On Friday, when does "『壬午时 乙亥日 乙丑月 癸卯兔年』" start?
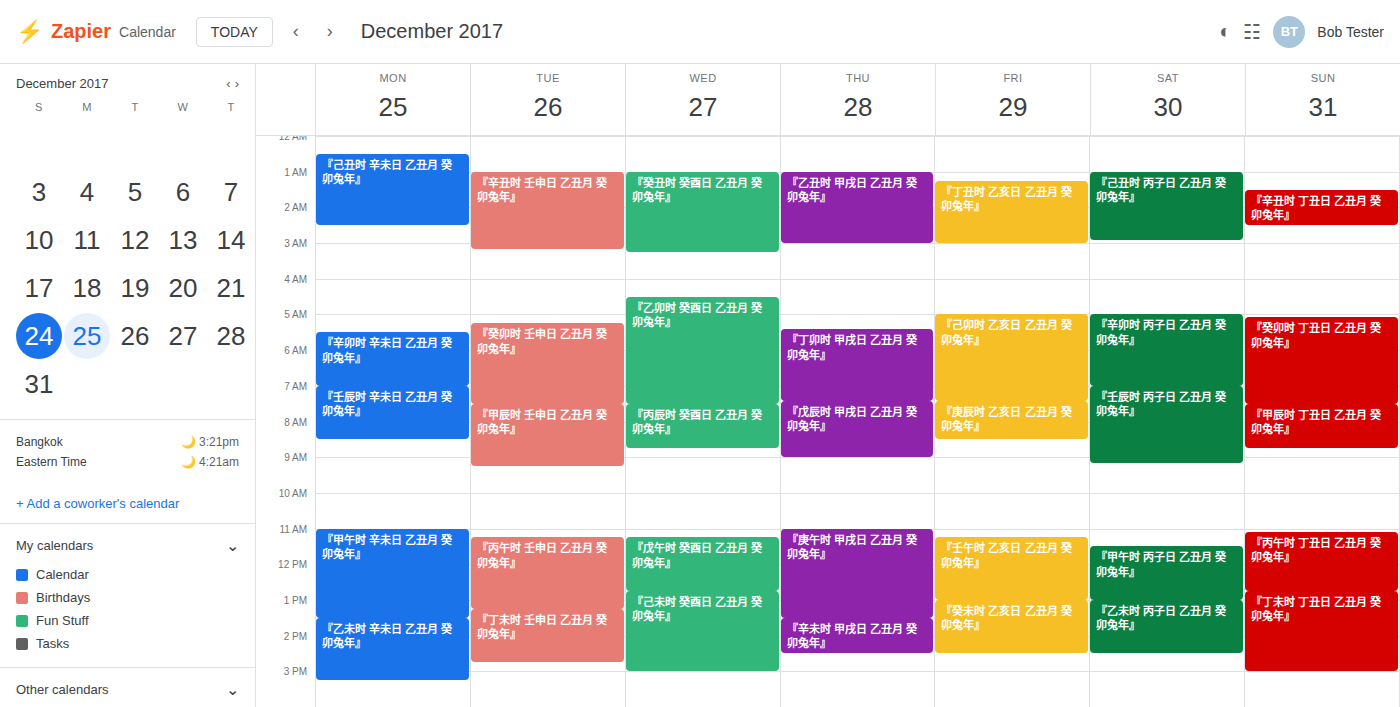
11:15 AM